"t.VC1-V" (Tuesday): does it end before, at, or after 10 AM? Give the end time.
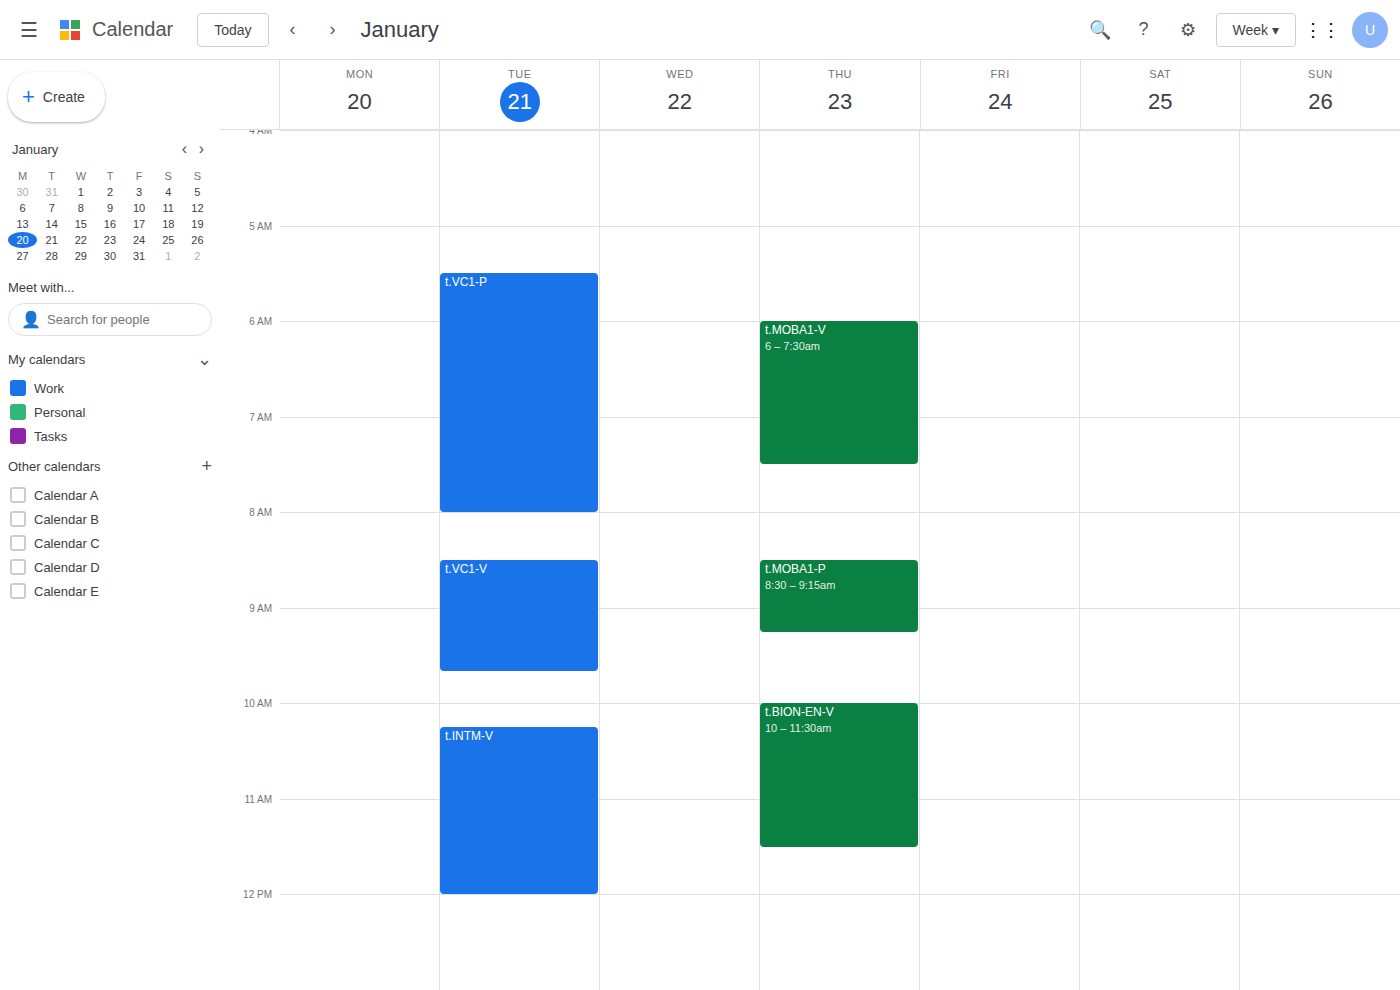
9:40 AM -- before 10 AM, 20 minutes above the 10 AM line.